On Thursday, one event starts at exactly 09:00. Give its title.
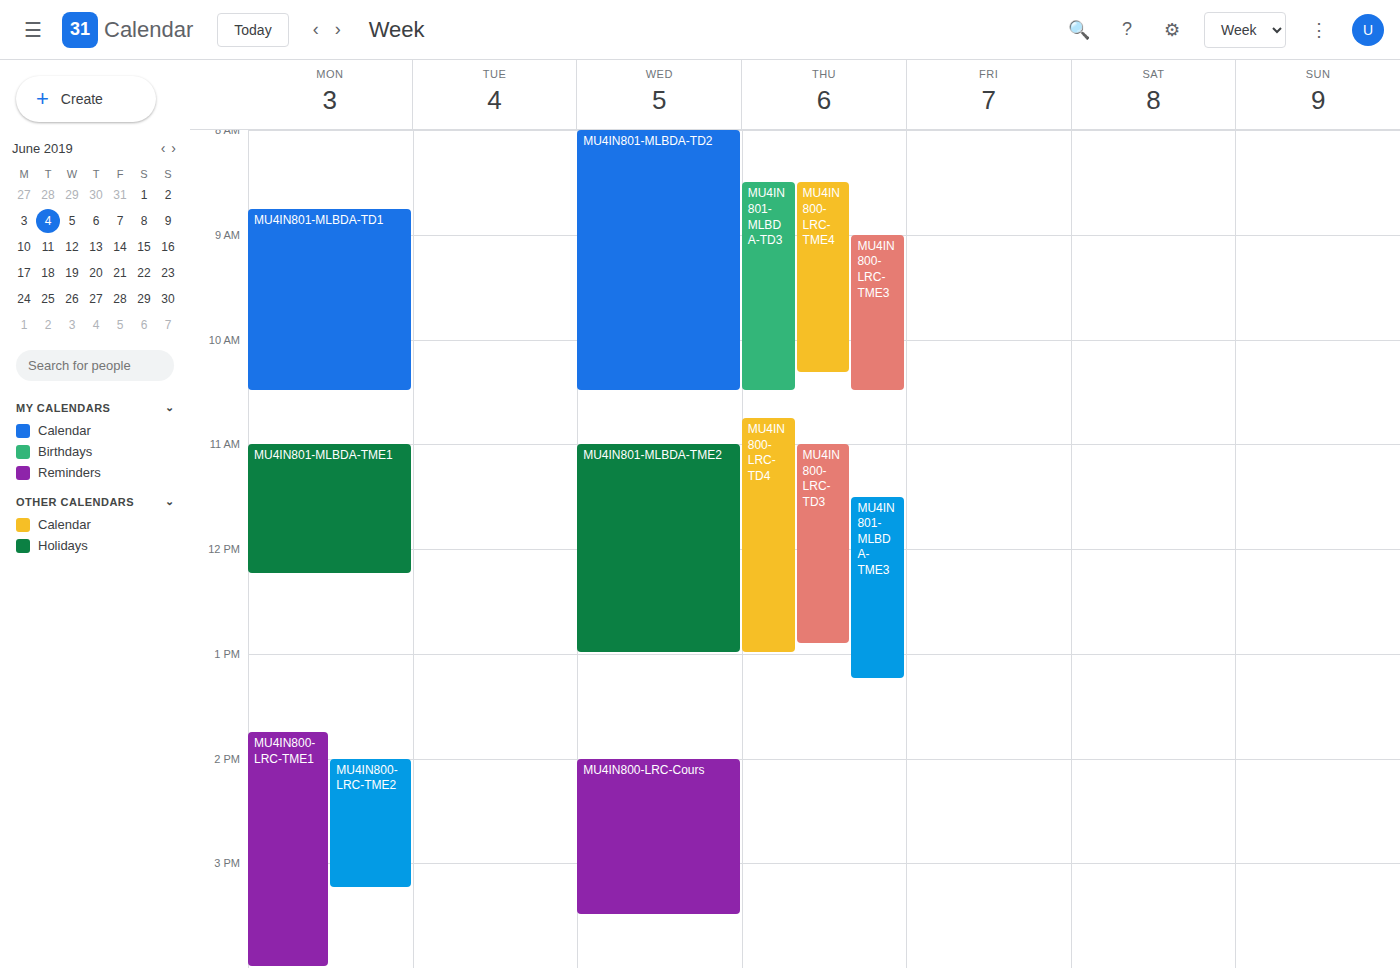
"MU4IN800-LRC-TME3"